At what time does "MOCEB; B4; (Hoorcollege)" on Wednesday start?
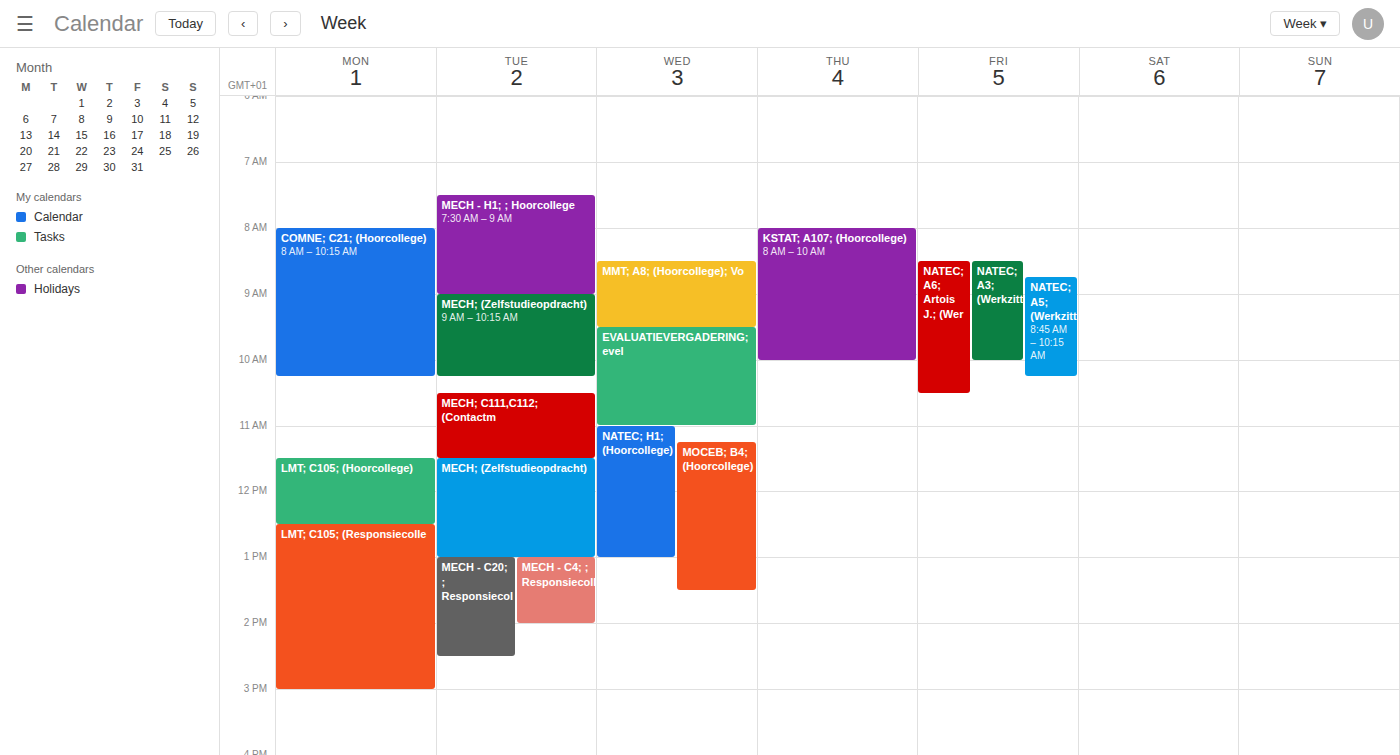
11:15 AM